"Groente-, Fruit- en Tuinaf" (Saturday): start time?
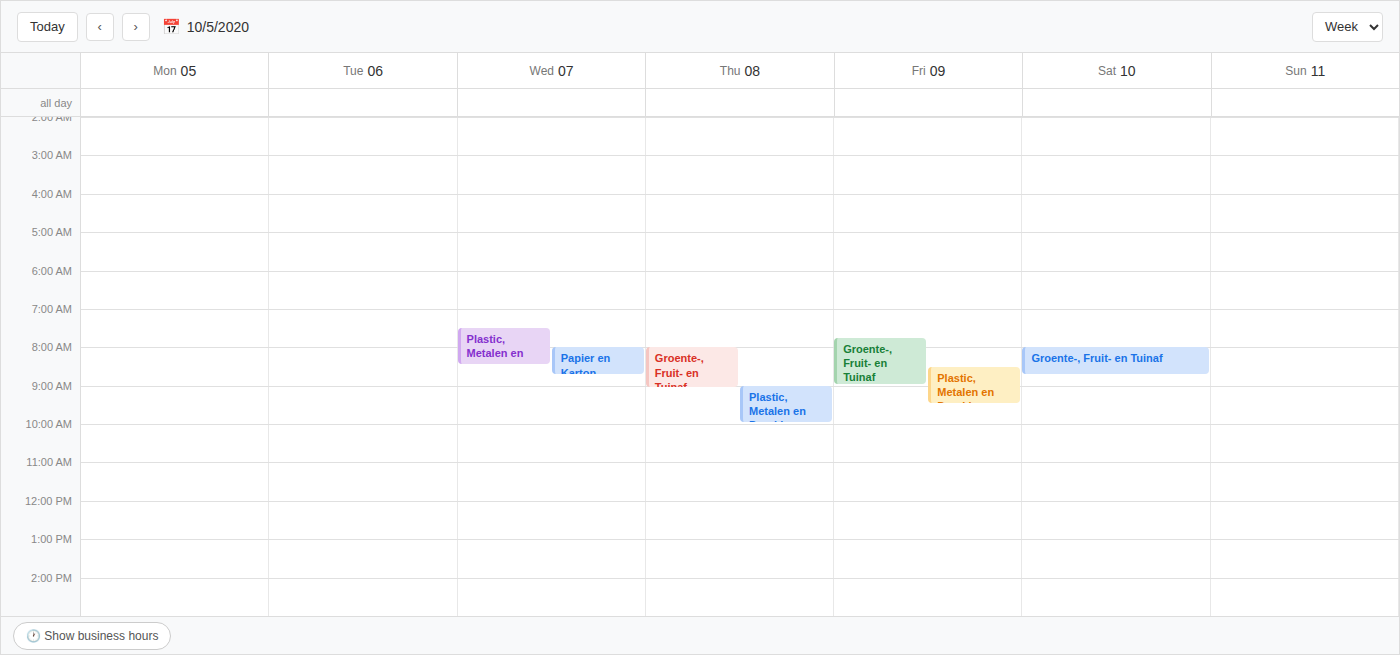
8:00 AM